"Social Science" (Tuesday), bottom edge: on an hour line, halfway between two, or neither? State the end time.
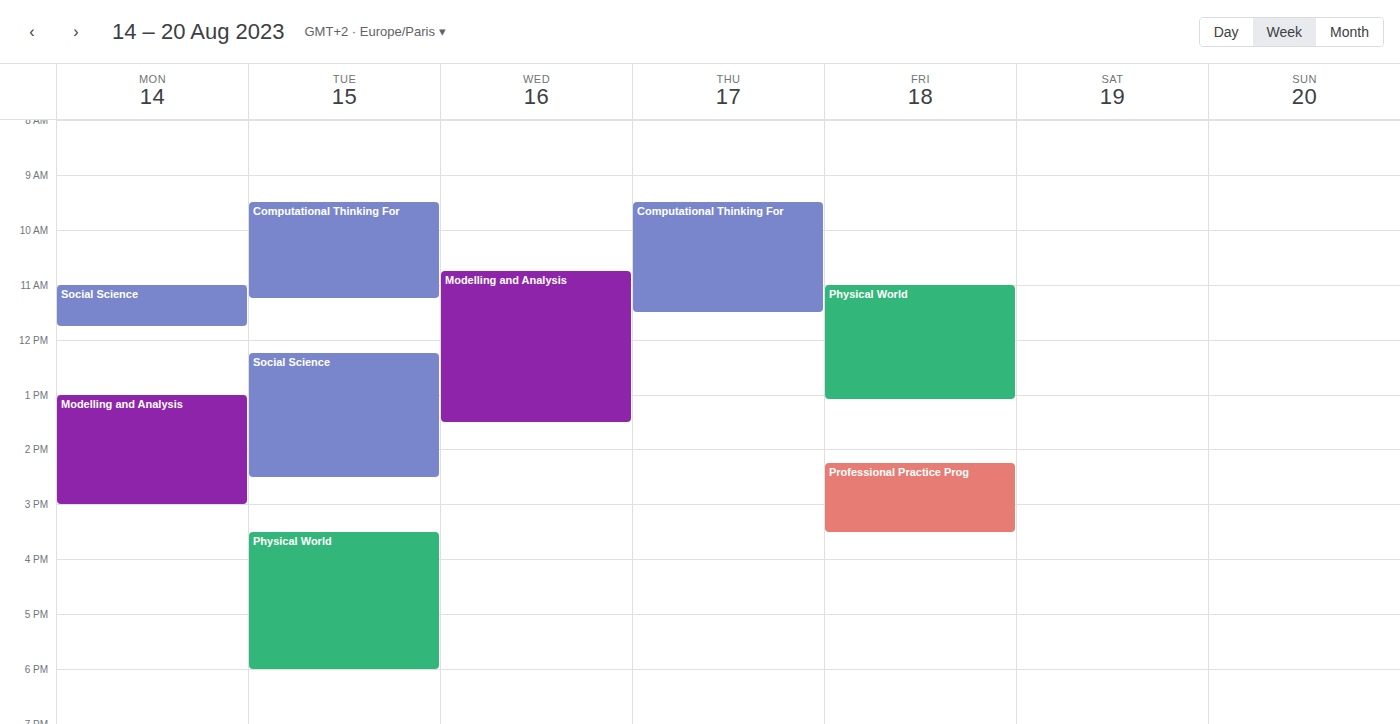
2:30 PM -- halfway between the 2 PM and 3 PM lines.